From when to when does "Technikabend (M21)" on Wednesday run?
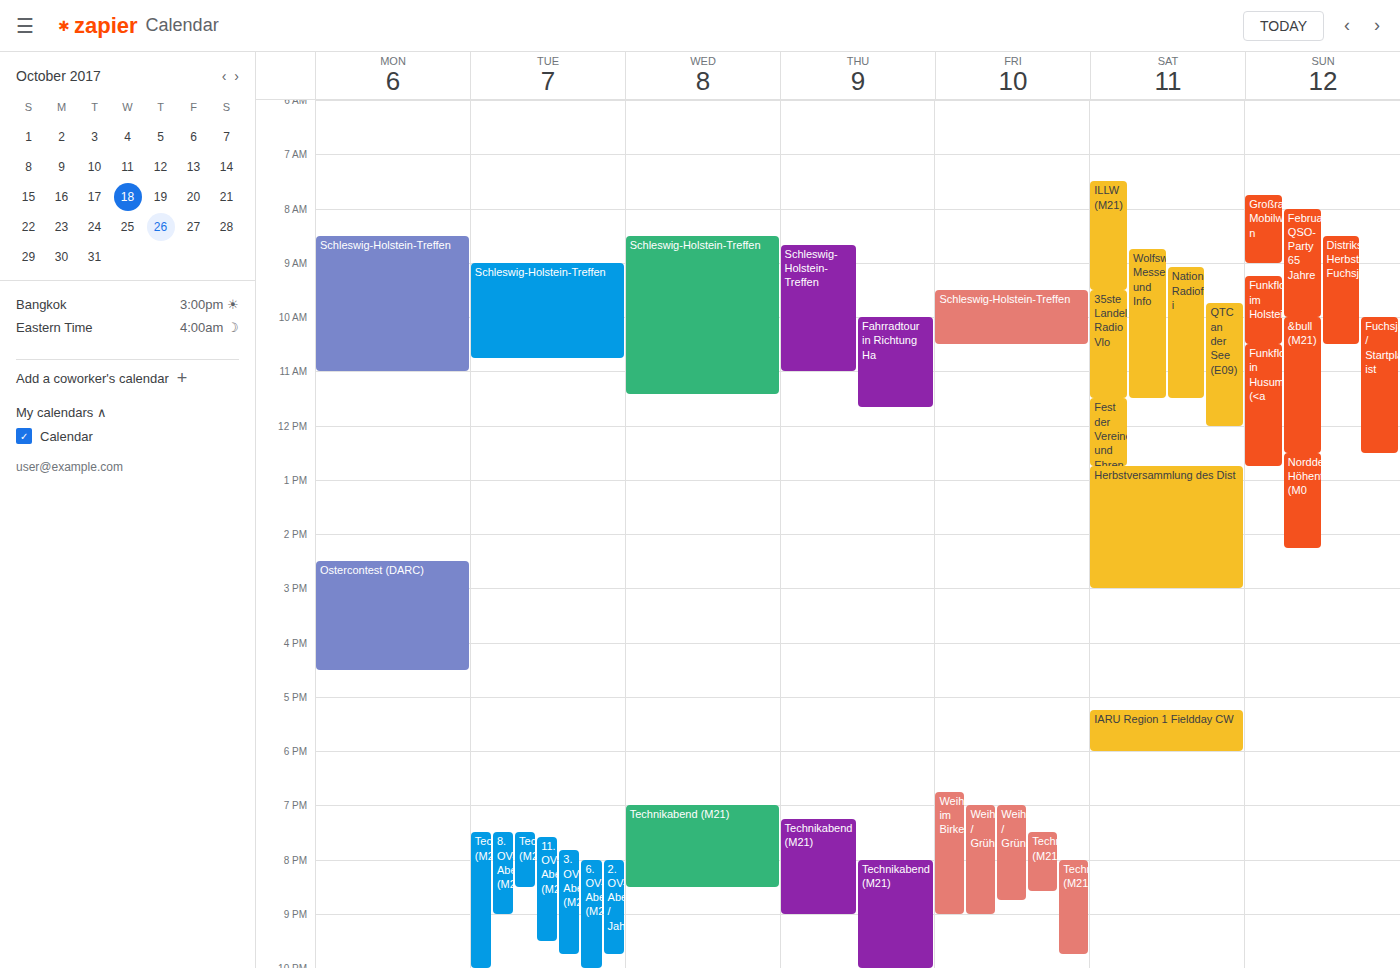
7:00 PM to 8:30 PM